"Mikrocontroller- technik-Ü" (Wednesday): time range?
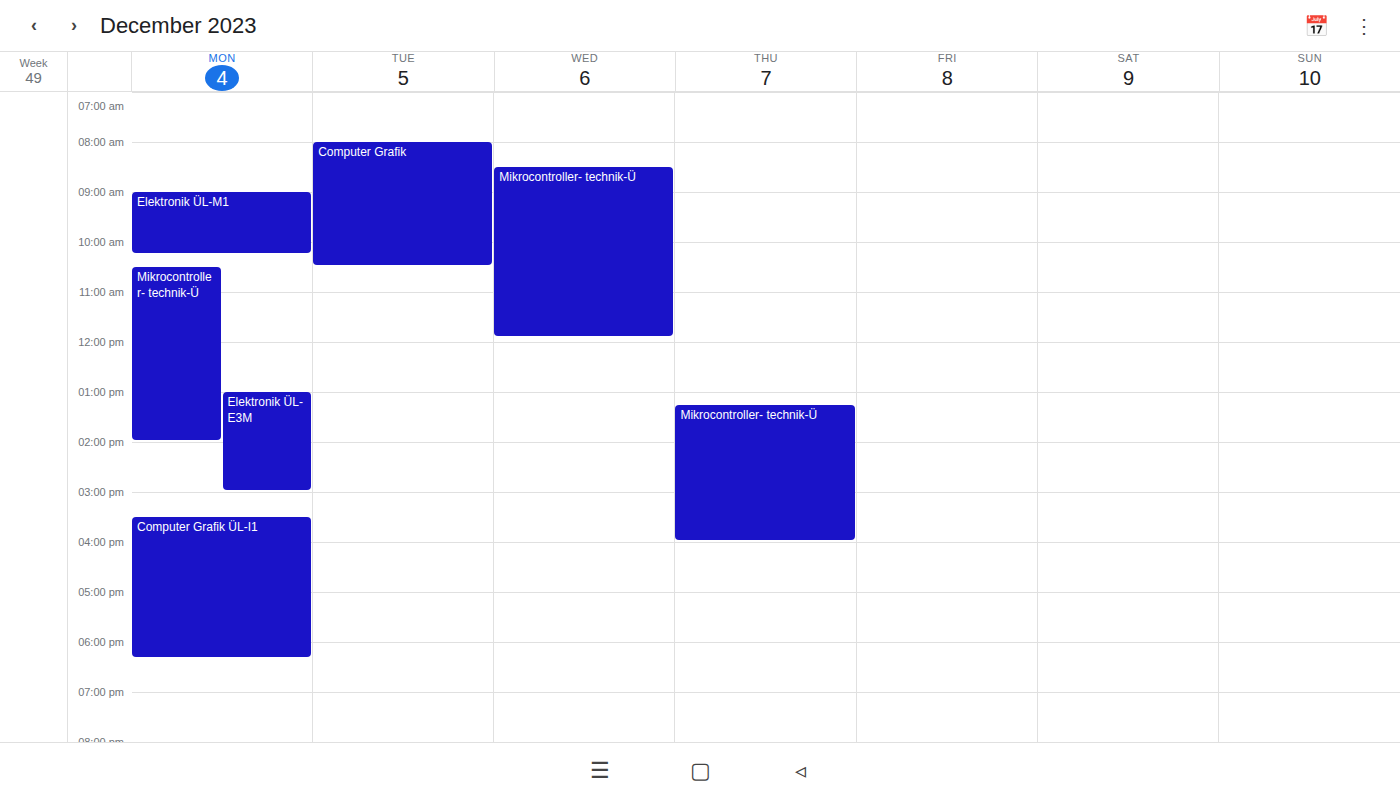
8:30 AM to 11:55 AM